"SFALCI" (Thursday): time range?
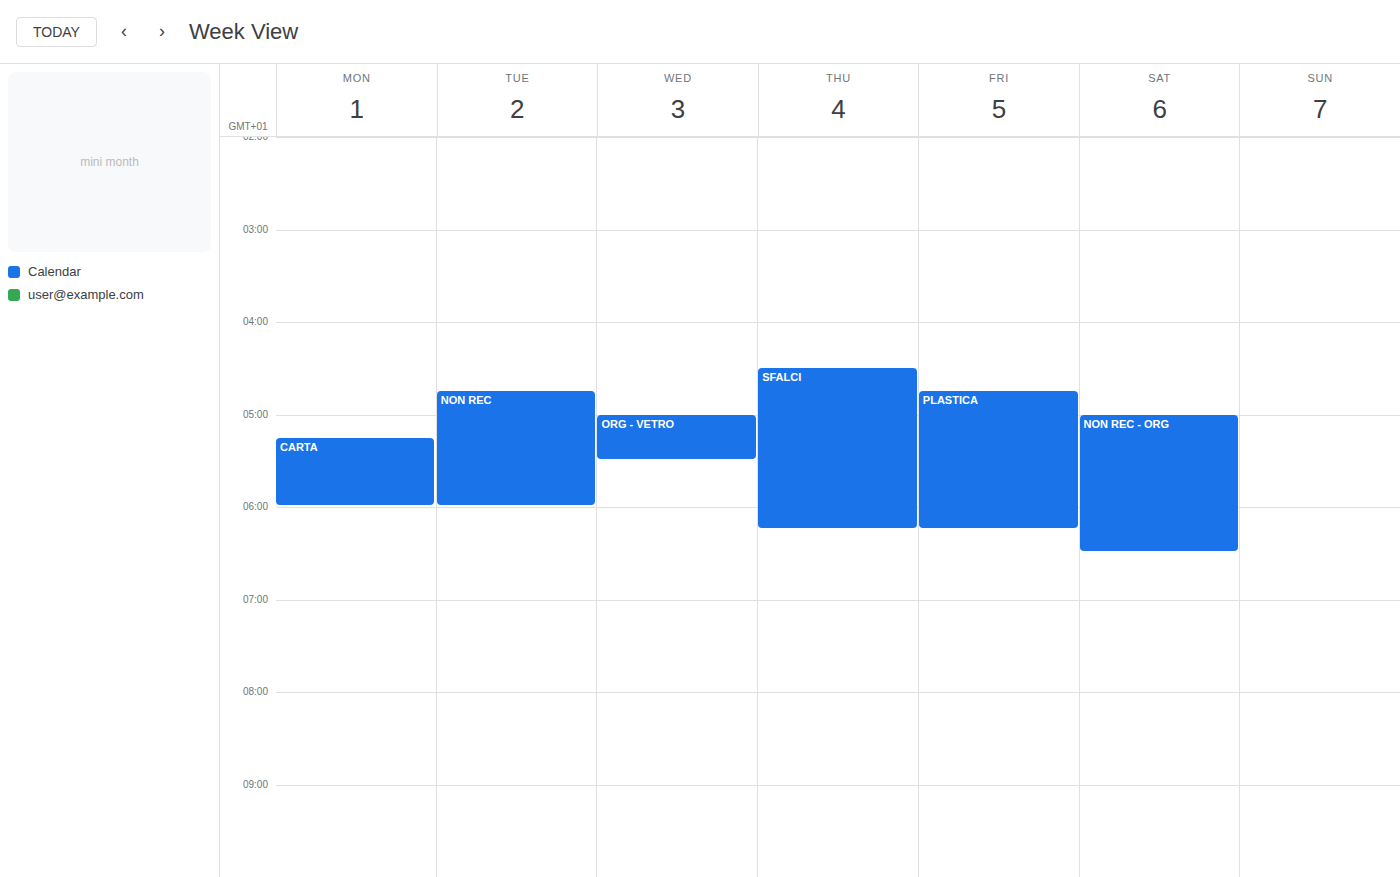
4:30 AM to 6:15 AM